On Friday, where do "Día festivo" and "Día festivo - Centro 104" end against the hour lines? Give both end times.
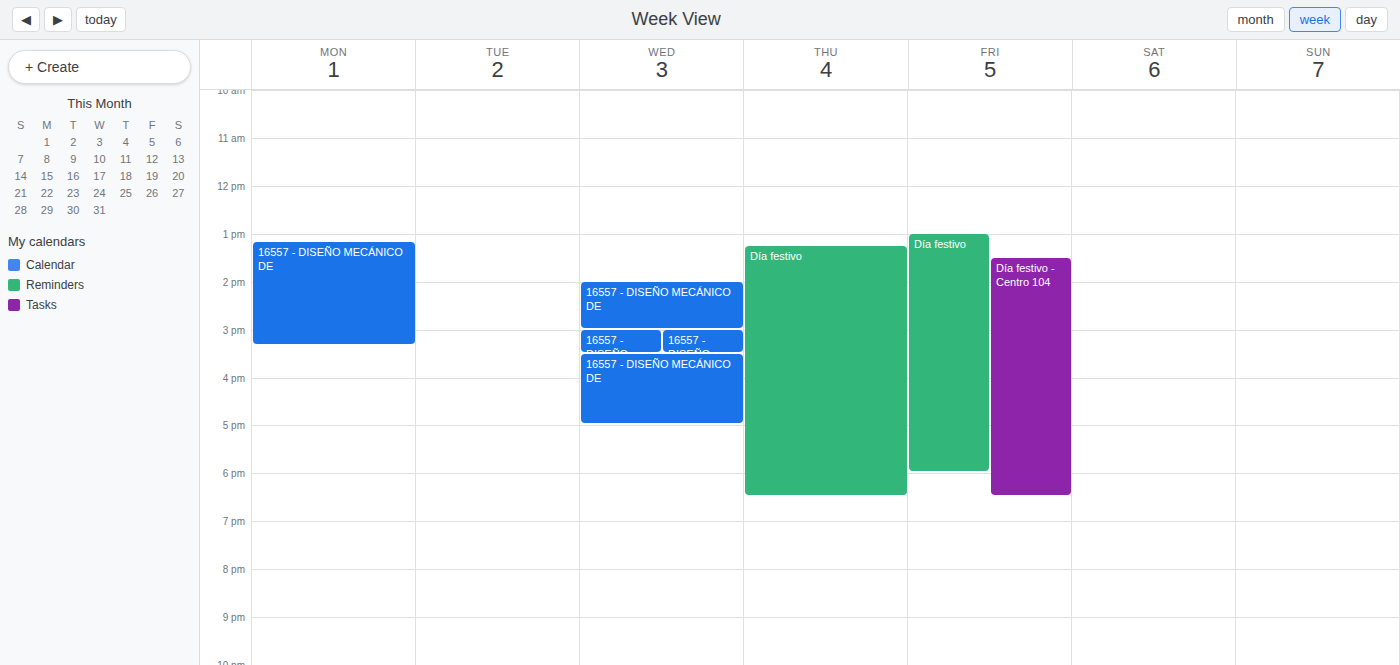
"Día festivo": 6:00 PM, exactly on the 6 PM line. "Día festivo - Centro 104": 6:30 PM, halfway between the 6 PM and 7 PM lines.